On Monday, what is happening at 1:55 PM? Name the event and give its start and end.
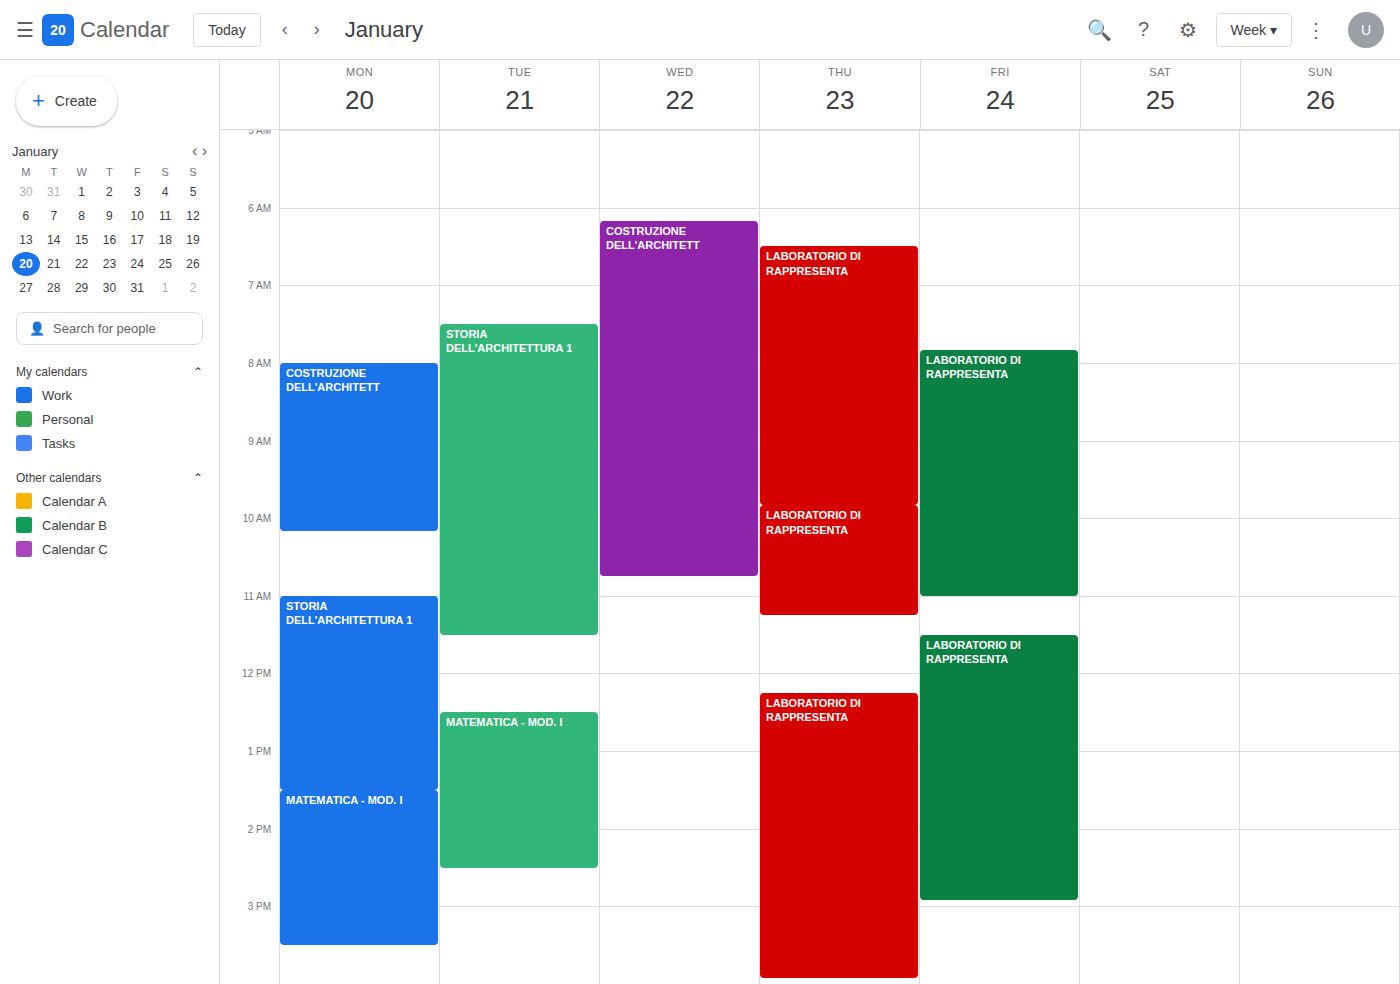
"MATEMATICA - MOD. I", 1:30 PM to 3:30 PM